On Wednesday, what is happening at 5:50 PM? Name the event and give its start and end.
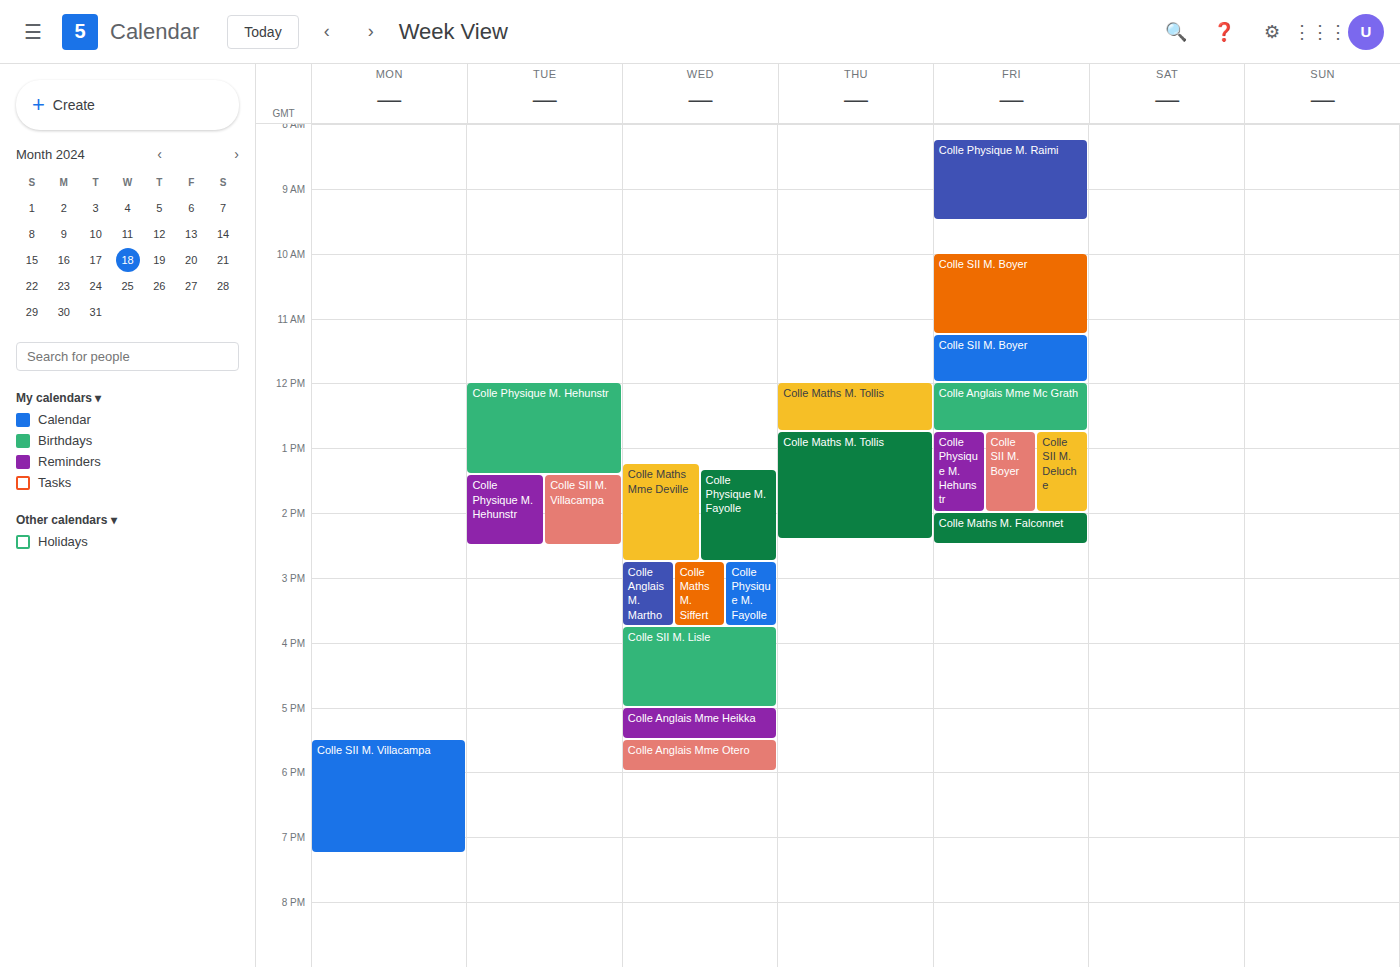
"Colle Anglais Mme Otero", 5:30 PM to 6:00 PM